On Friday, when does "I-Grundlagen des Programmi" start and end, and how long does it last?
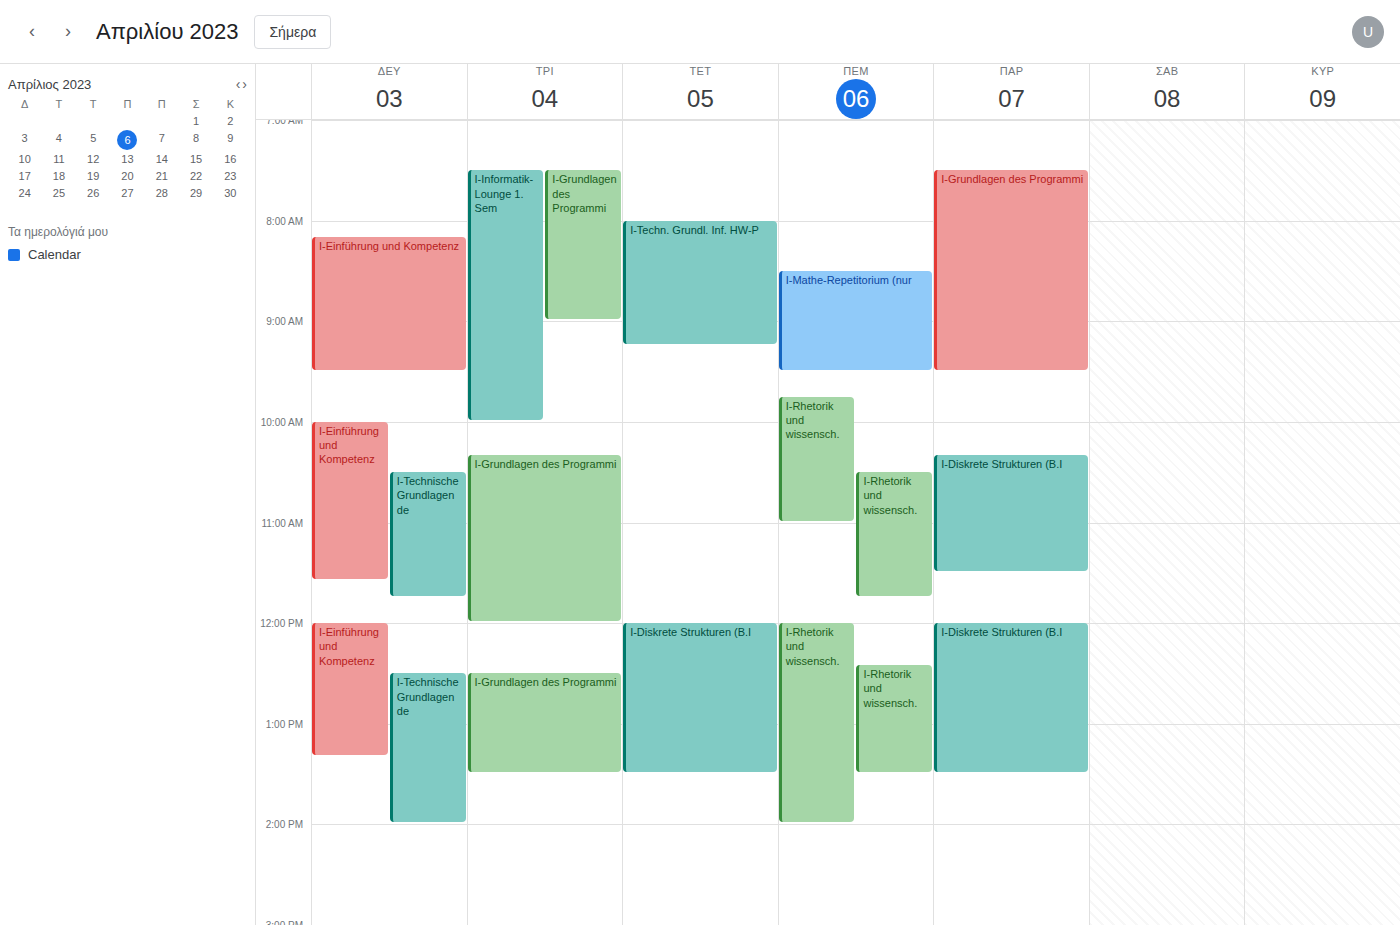
07:30 to 09:30, 2 hours